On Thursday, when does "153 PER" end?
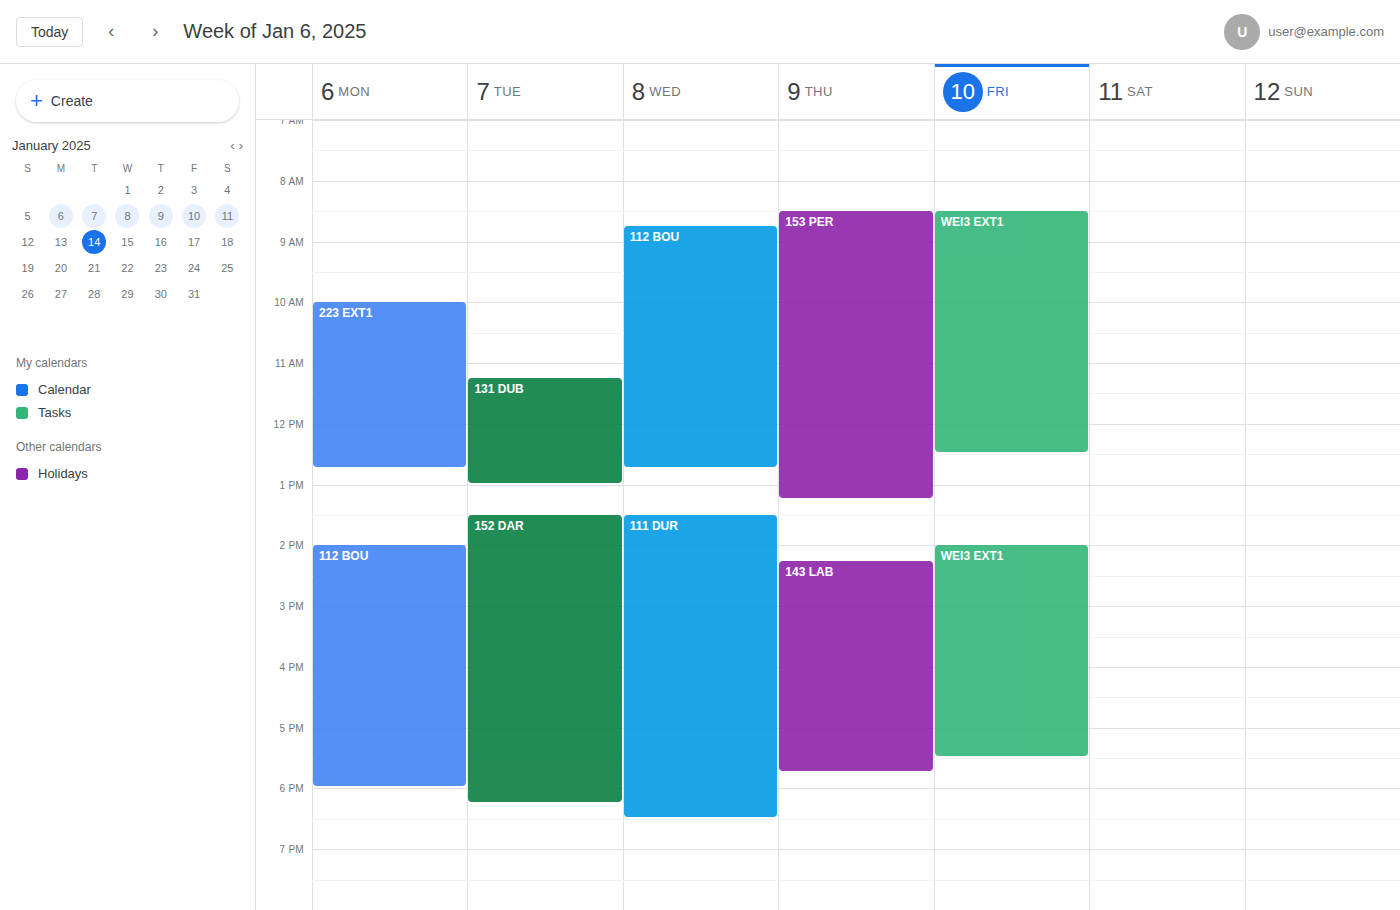
1:15 PM